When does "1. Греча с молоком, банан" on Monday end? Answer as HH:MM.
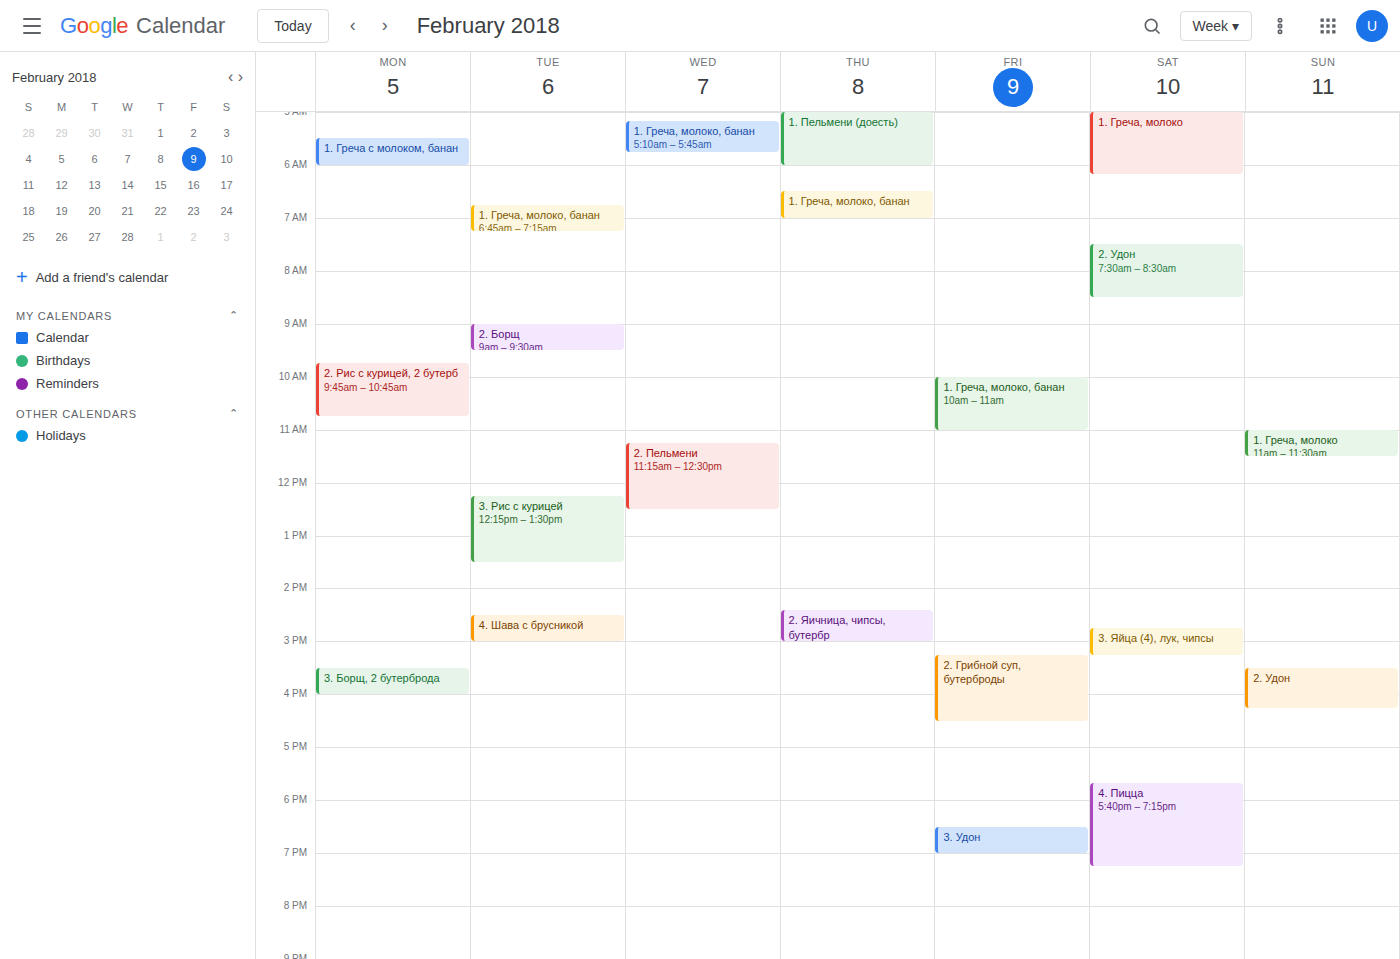
06:00